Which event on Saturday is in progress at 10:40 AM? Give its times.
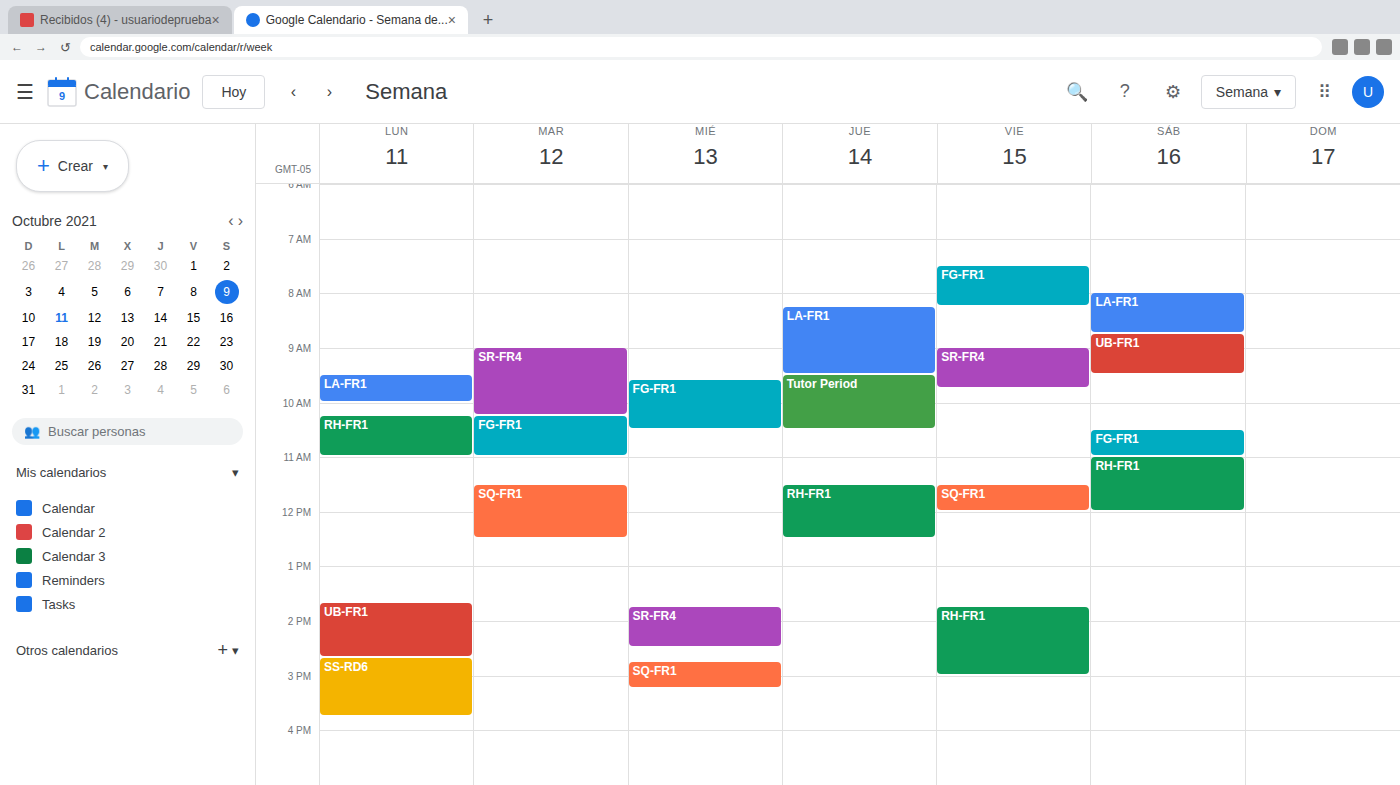
"FG-FR1", 10:30 AM to 11:00 AM